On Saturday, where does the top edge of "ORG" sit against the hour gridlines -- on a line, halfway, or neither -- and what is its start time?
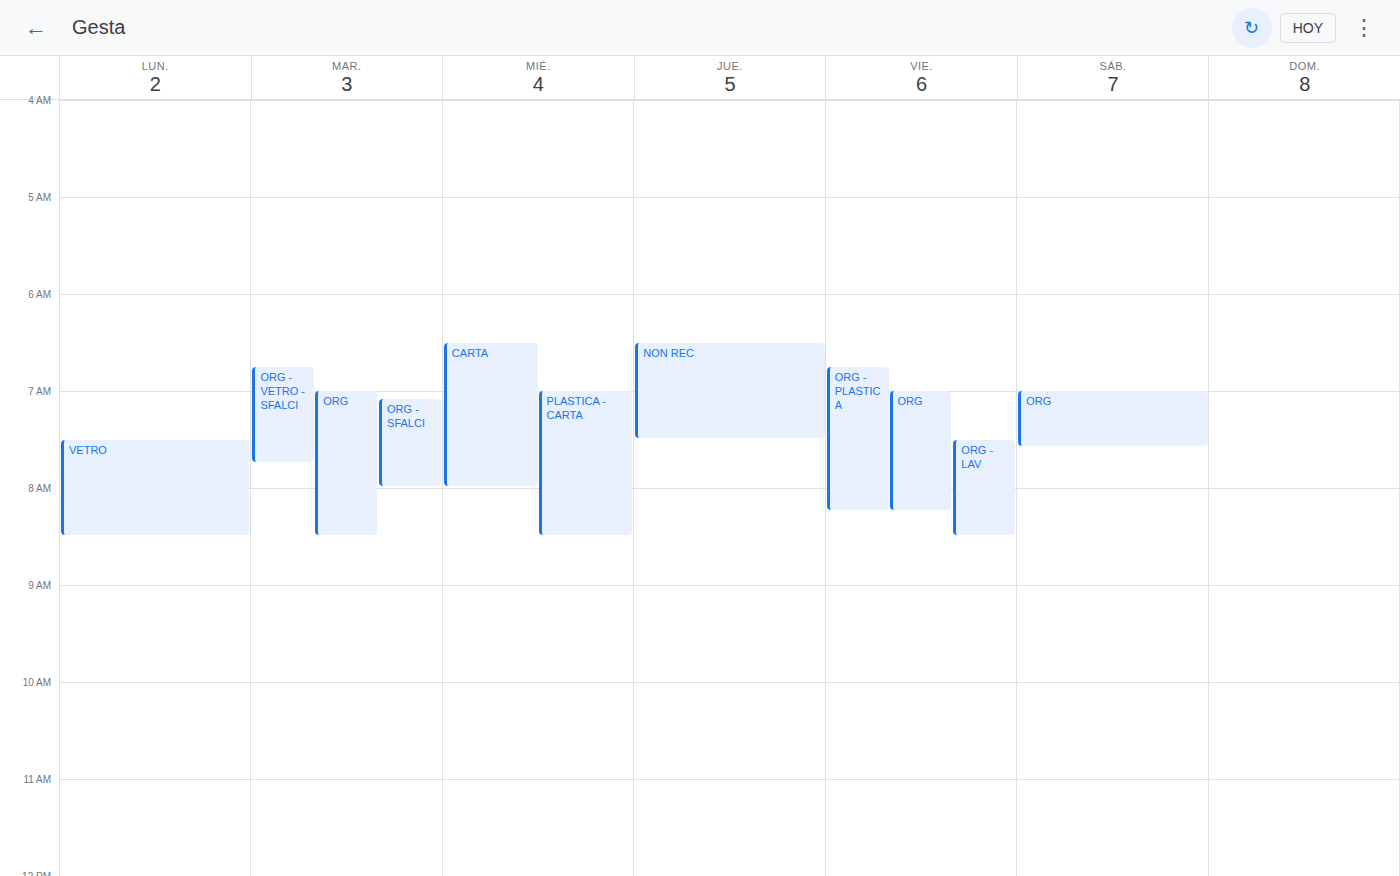
7:00 AM -- exactly on the 7 AM line.